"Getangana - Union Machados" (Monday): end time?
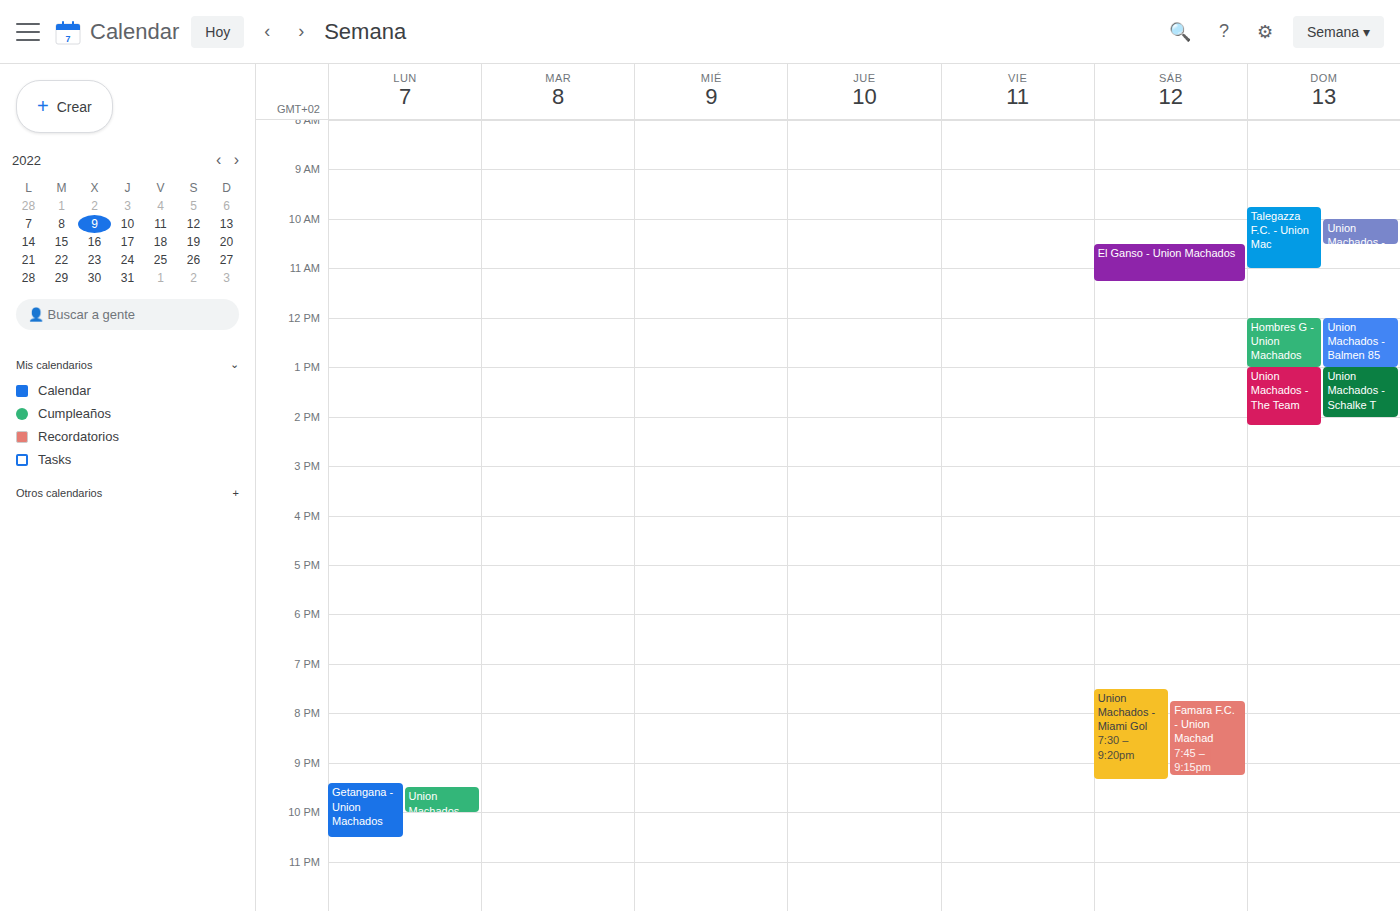
10:30 PM